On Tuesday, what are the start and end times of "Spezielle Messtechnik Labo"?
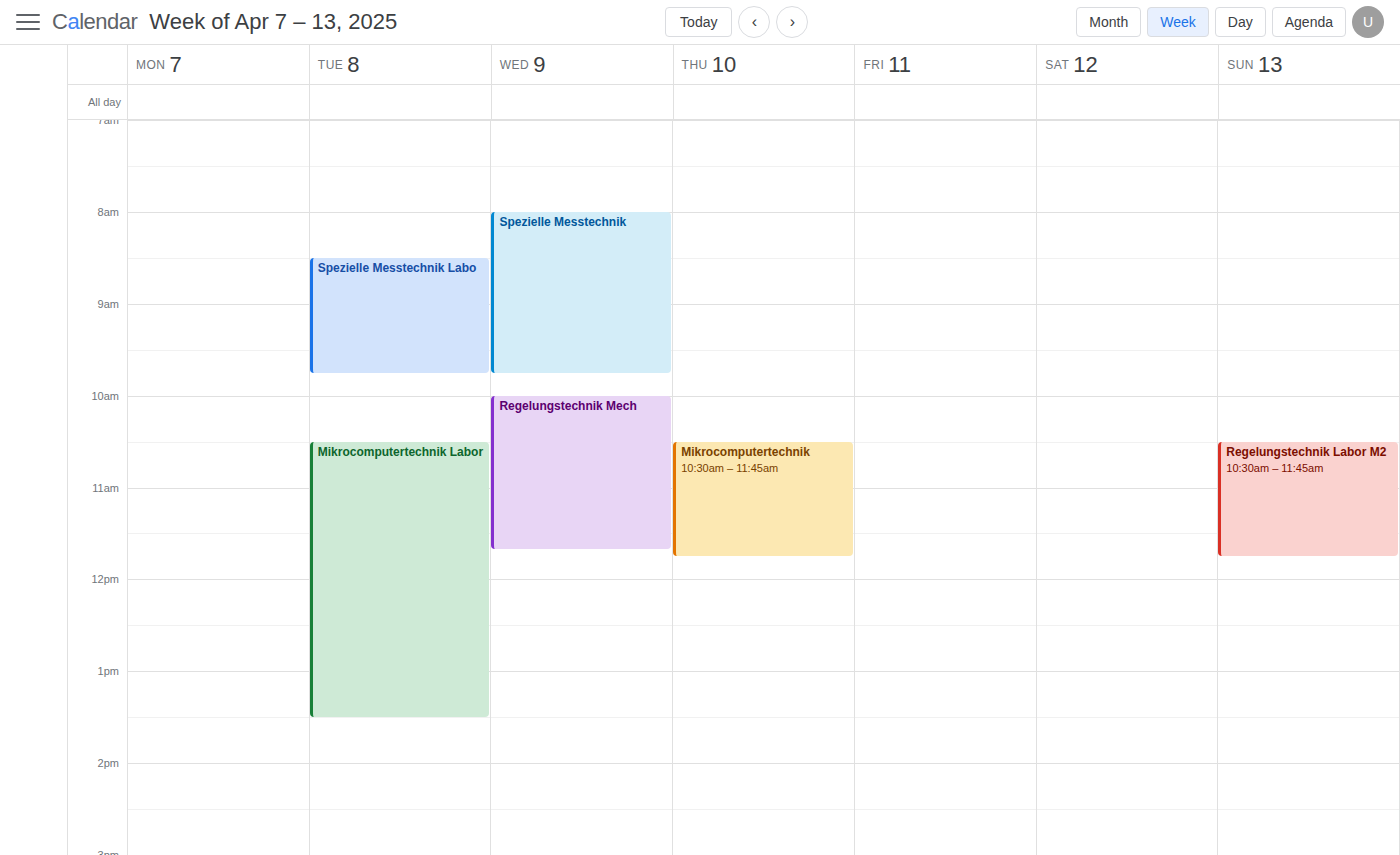
8:30 AM to 9:45 AM